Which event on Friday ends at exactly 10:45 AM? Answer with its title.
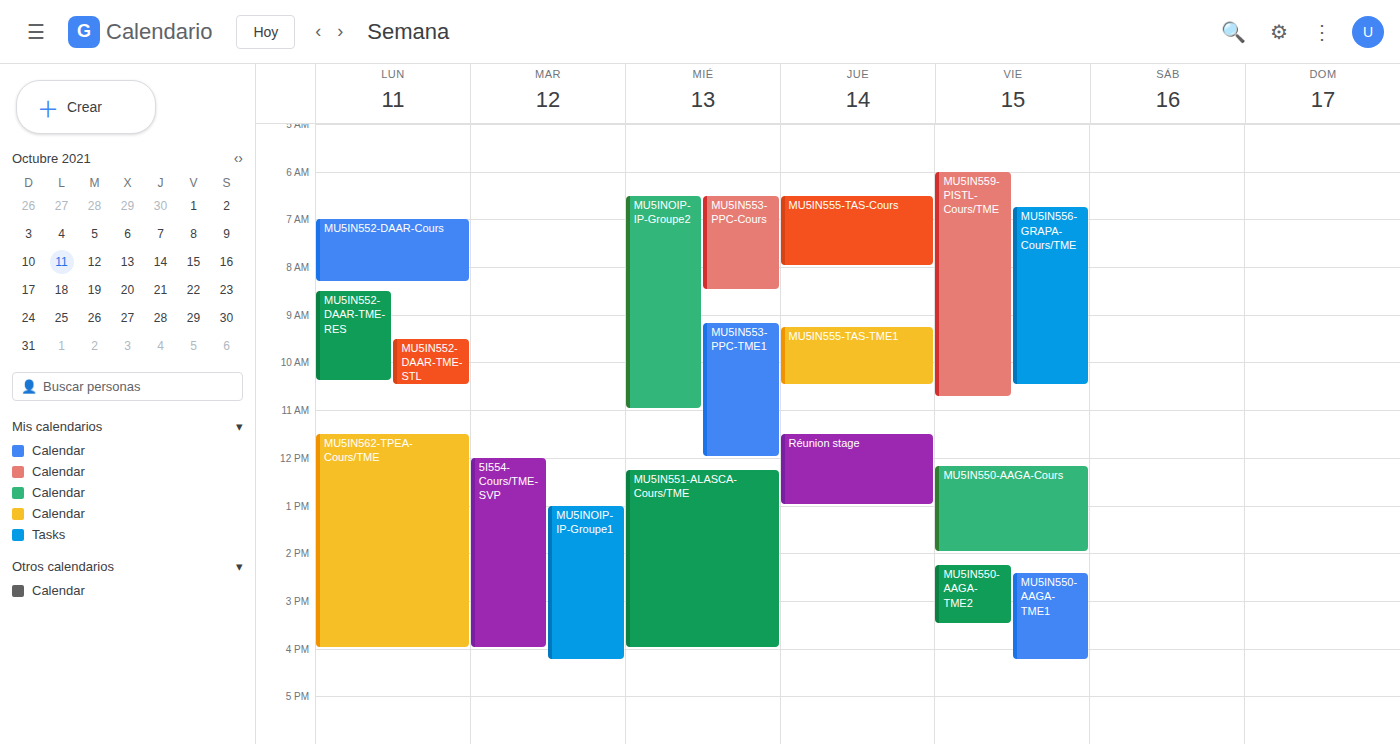
"MU5IN559-PISTL-Cours/TME"